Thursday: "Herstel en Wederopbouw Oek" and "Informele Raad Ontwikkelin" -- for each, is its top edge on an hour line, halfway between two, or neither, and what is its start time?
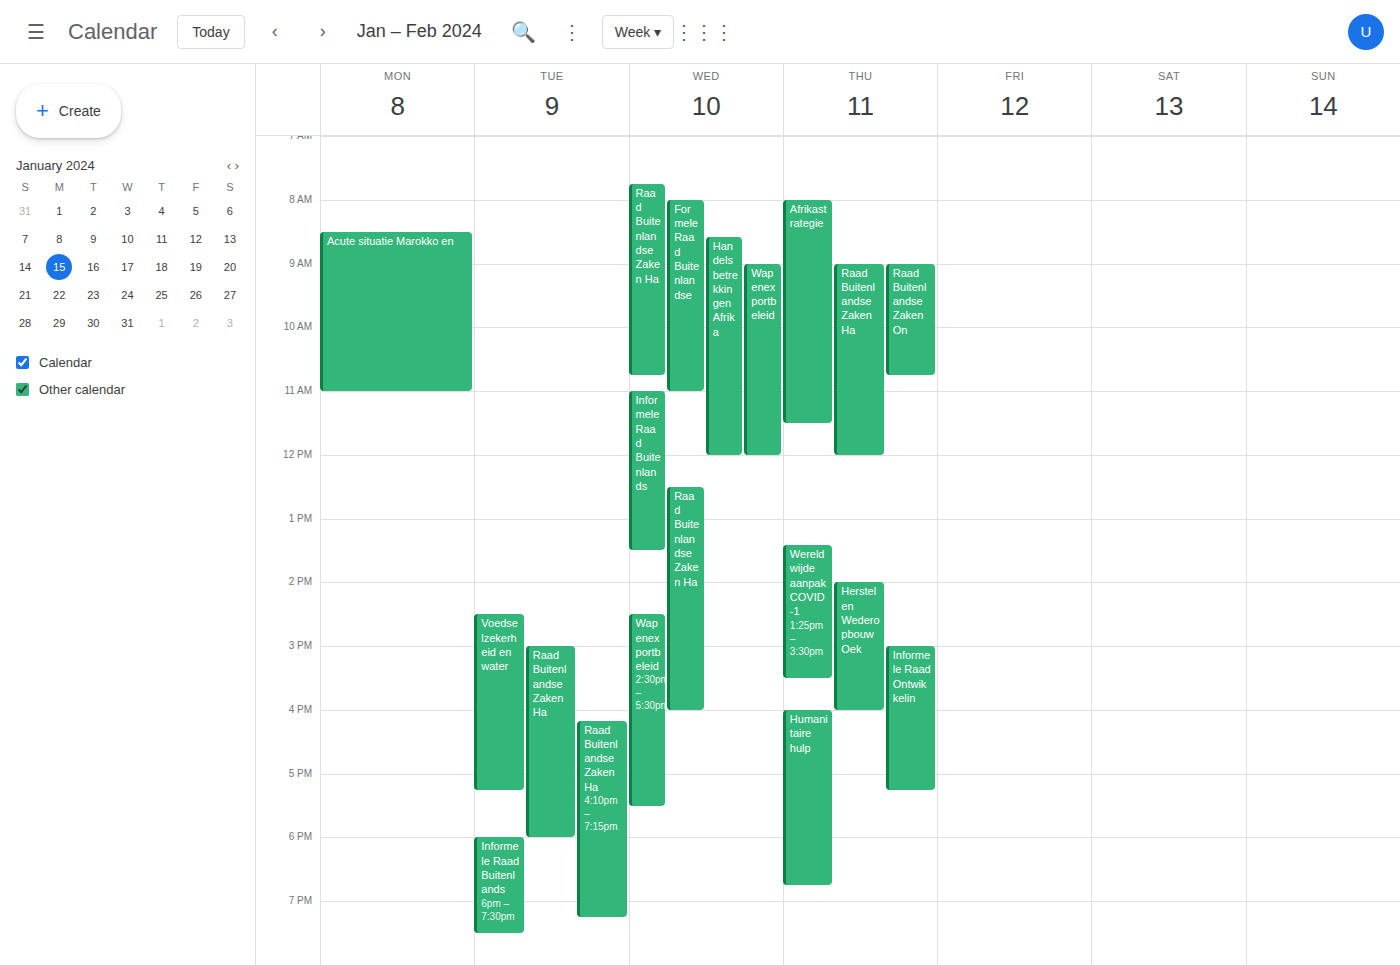
"Herstel en Wederopbouw Oek": 14:00, exactly on the 14:00 line. "Informele Raad Ontwikkelin": 15:00, exactly on the 15:00 line.